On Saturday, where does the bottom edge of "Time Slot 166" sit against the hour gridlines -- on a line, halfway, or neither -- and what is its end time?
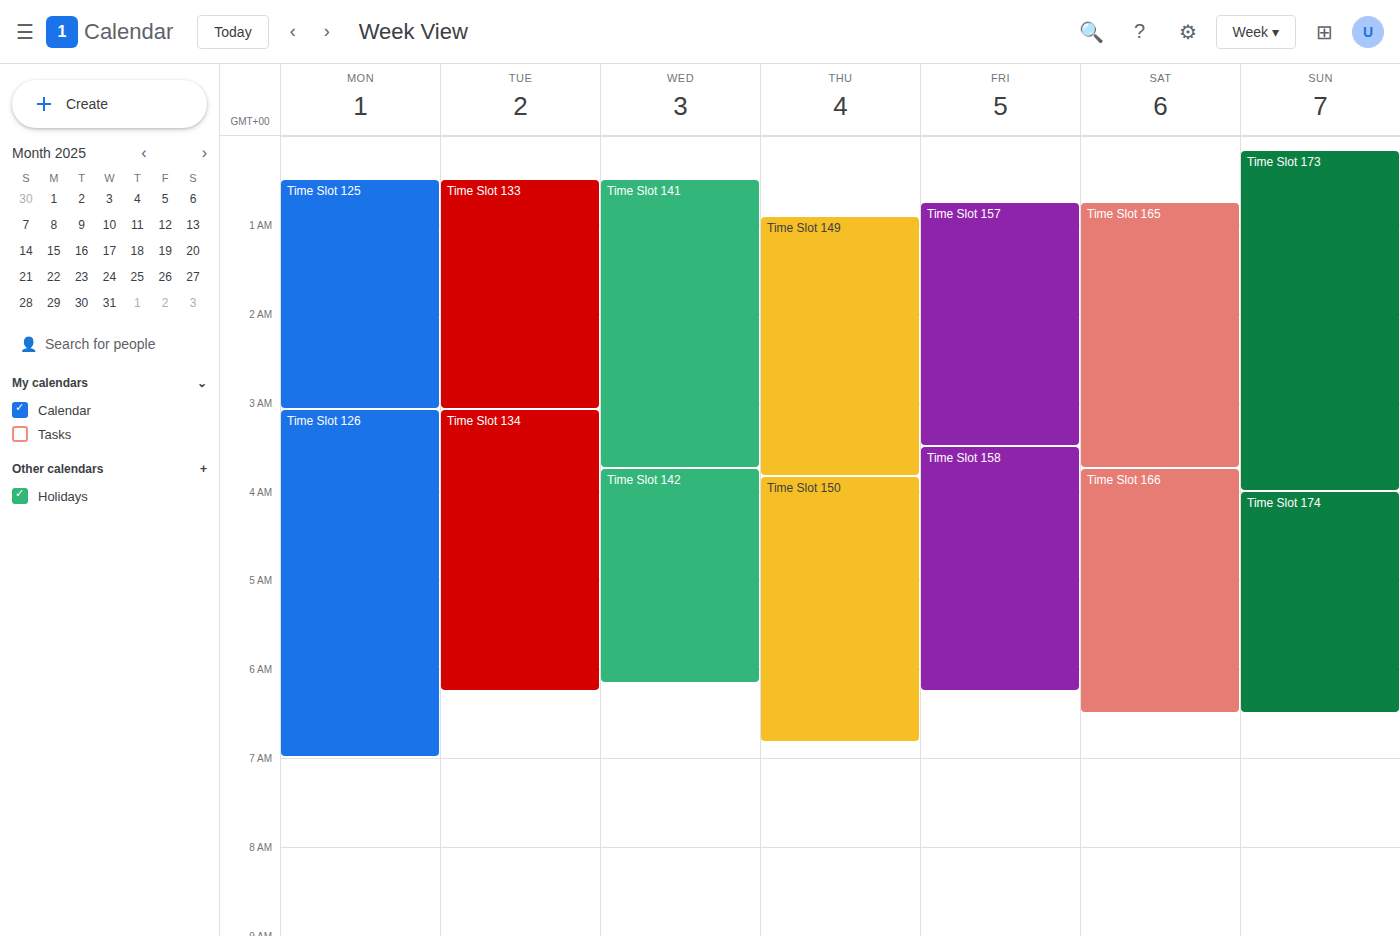
6:30 AM -- halfway between the 6 AM and 7 AM lines.